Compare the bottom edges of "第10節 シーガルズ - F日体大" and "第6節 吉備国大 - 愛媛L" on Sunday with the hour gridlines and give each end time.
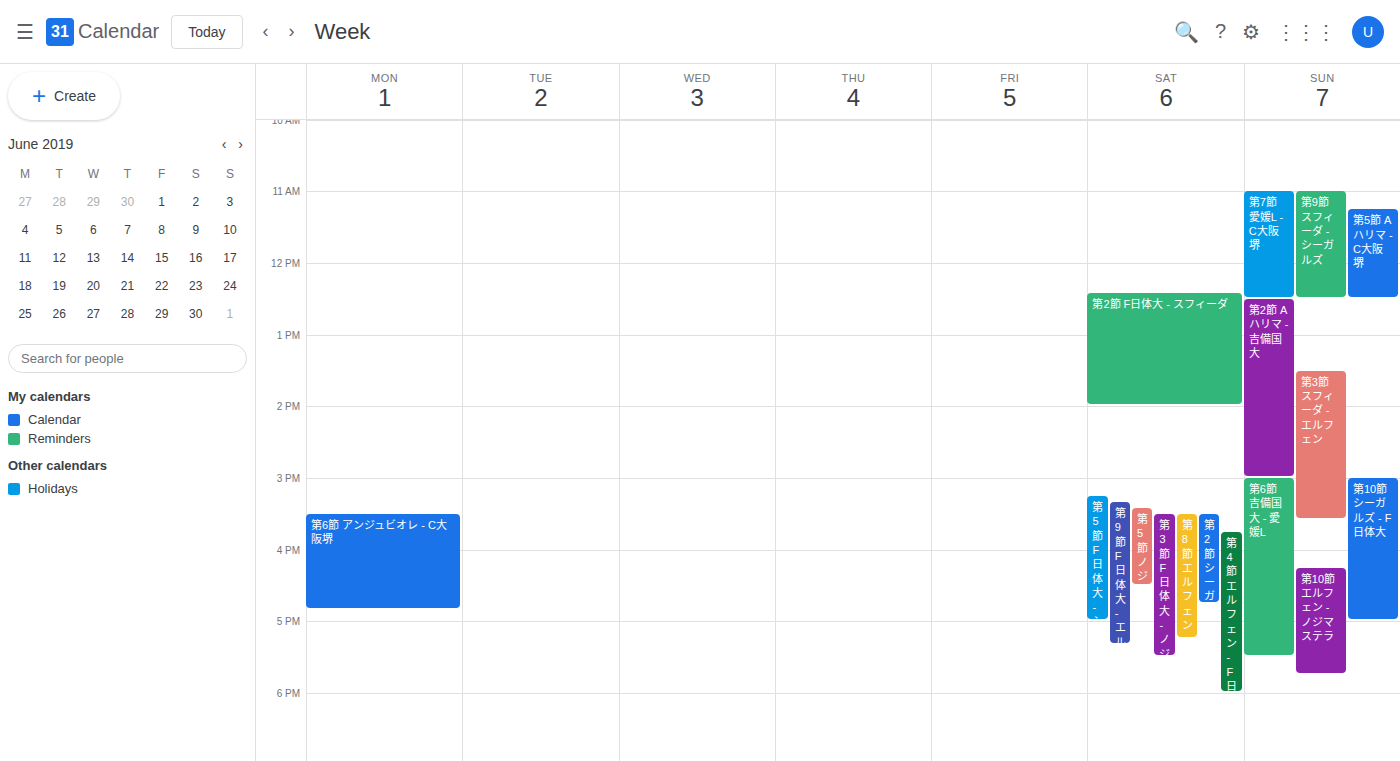
"第10節 シーガルズ - F日体大": 5:00 PM, exactly on the 5 PM line. "第6節 吉備国大 - 愛媛L": 5:30 PM, halfway between the 5 PM and 6 PM lines.